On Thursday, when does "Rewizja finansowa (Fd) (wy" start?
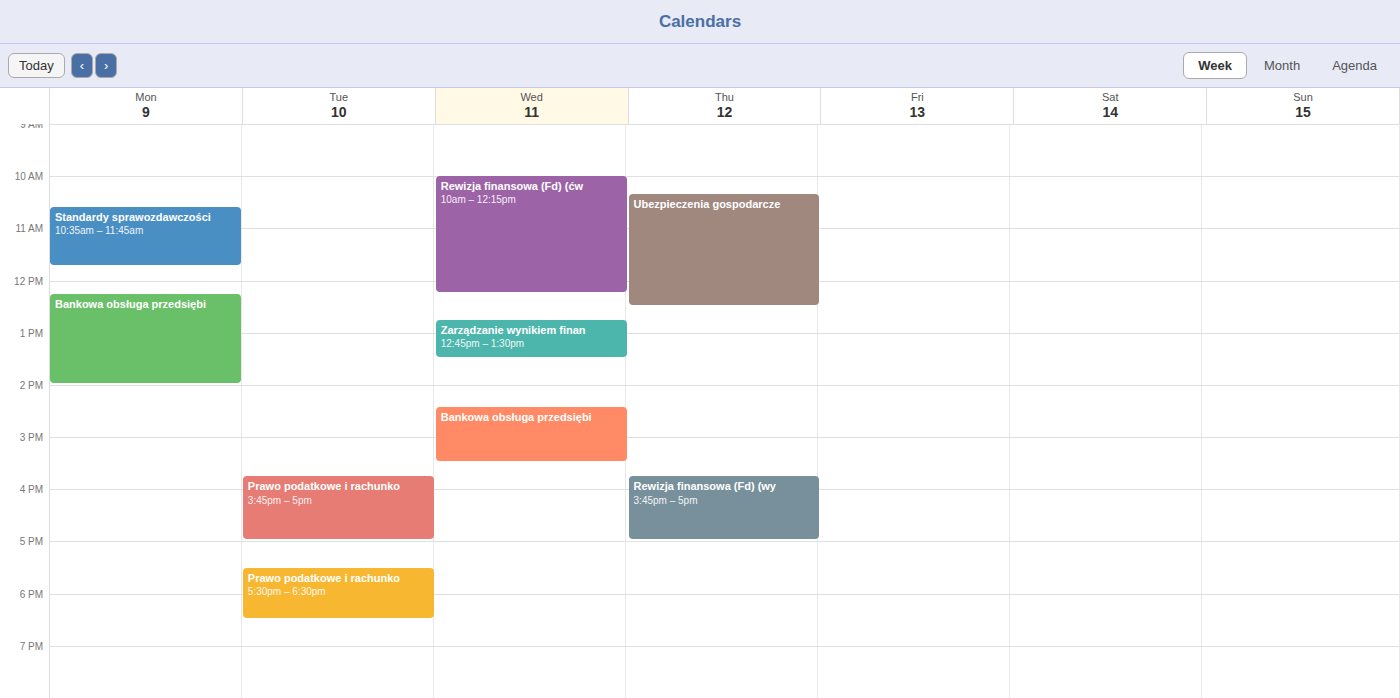
15:45